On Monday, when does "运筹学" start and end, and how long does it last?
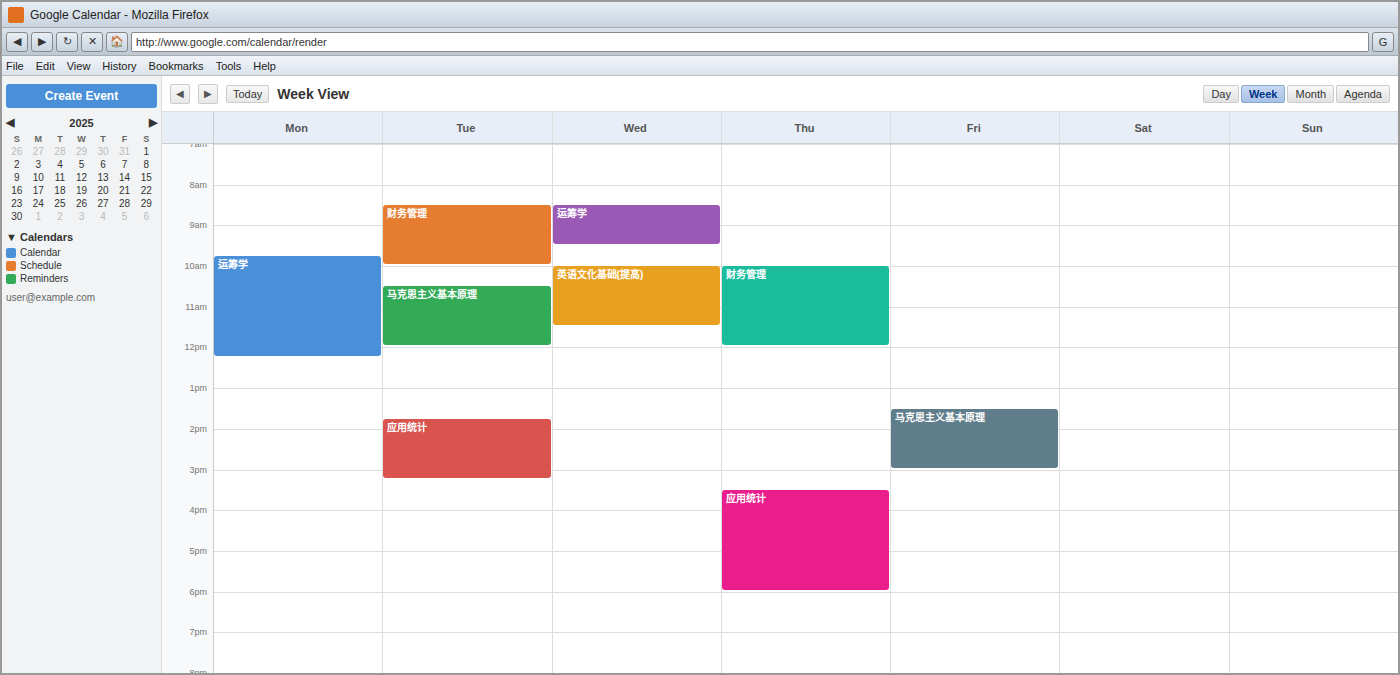
9:45 AM to 12:15 PM, 2 hours 30 minutes